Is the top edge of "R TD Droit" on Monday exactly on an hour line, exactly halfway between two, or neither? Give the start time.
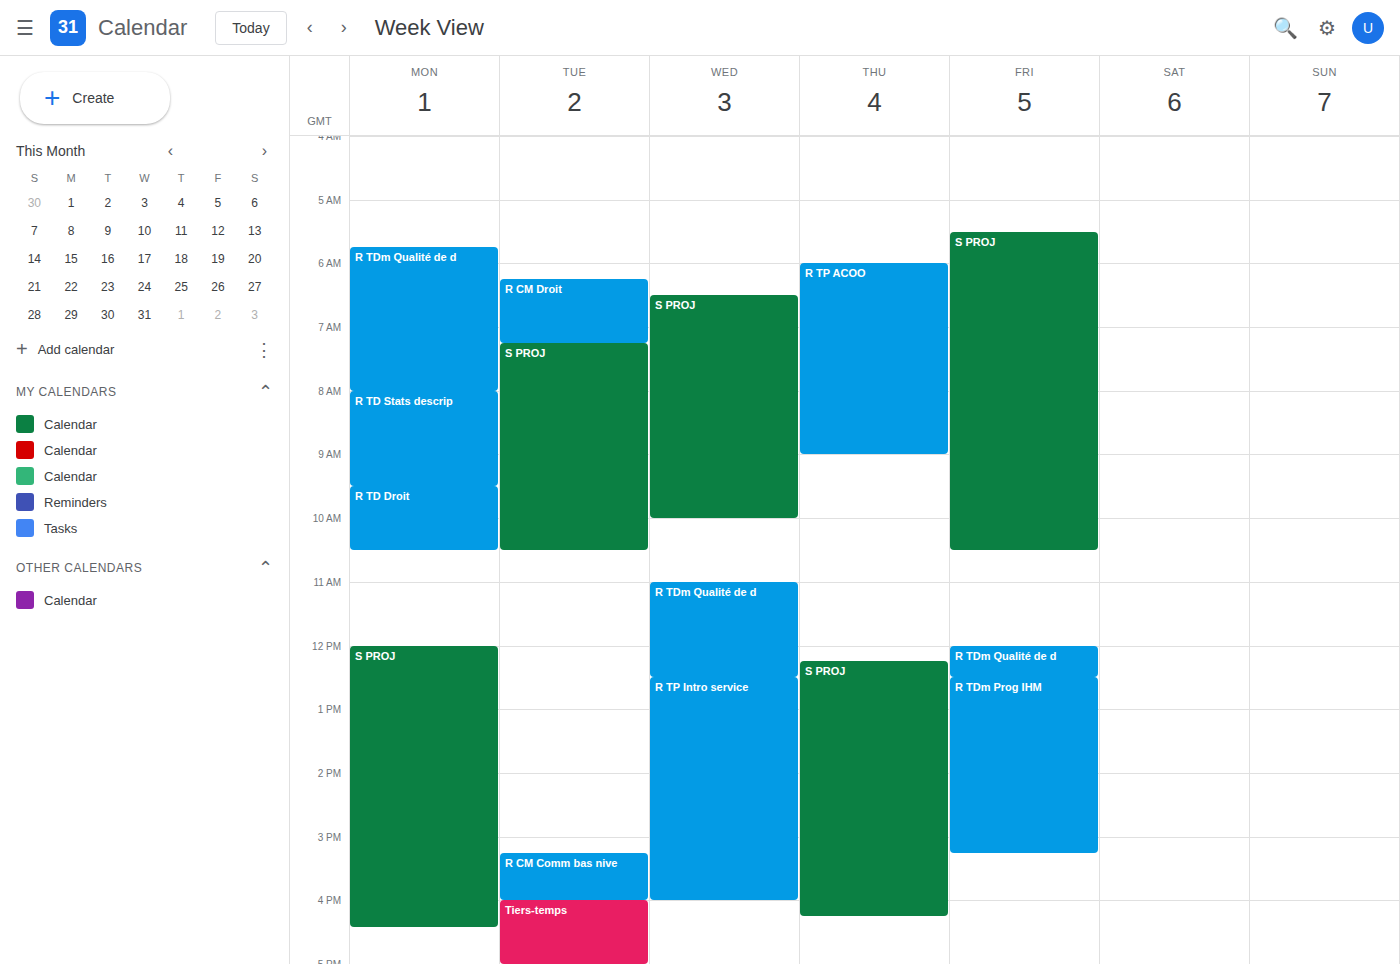
9:30 AM -- halfway between the 9 AM and 10 AM lines.